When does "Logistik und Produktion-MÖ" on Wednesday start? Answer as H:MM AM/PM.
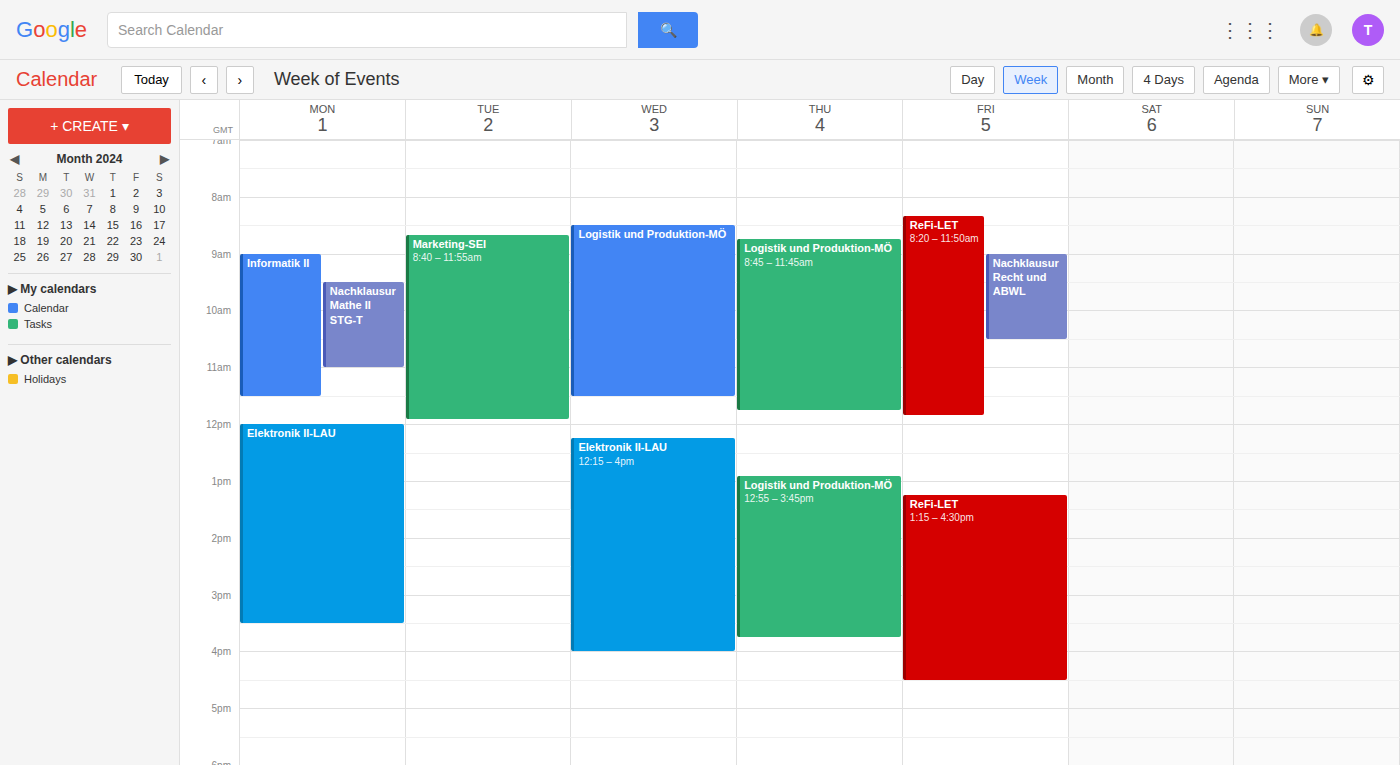
8:30 AM